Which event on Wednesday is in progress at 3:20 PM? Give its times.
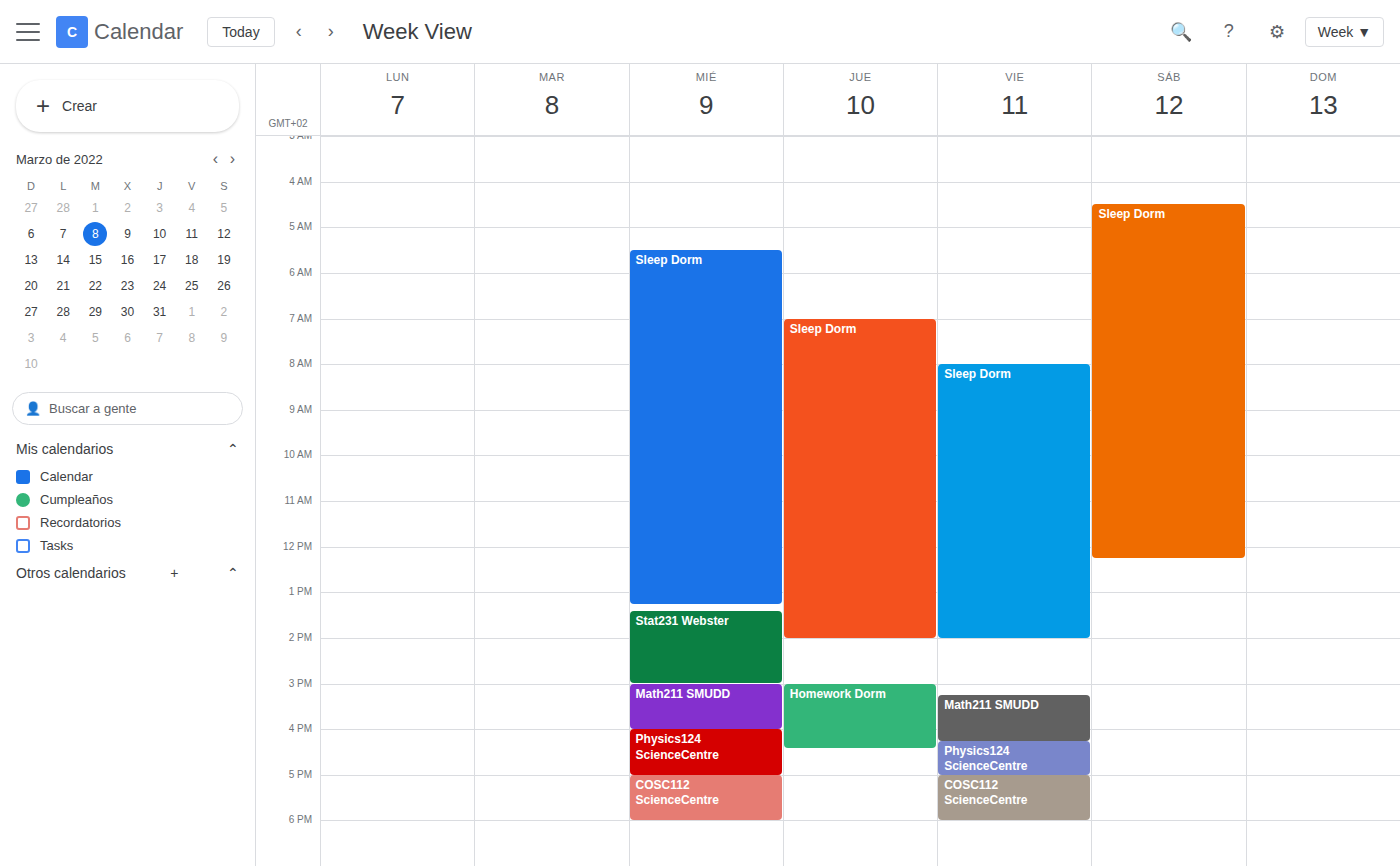
"Math211 SMUDD", 3:00 PM to 4:00 PM